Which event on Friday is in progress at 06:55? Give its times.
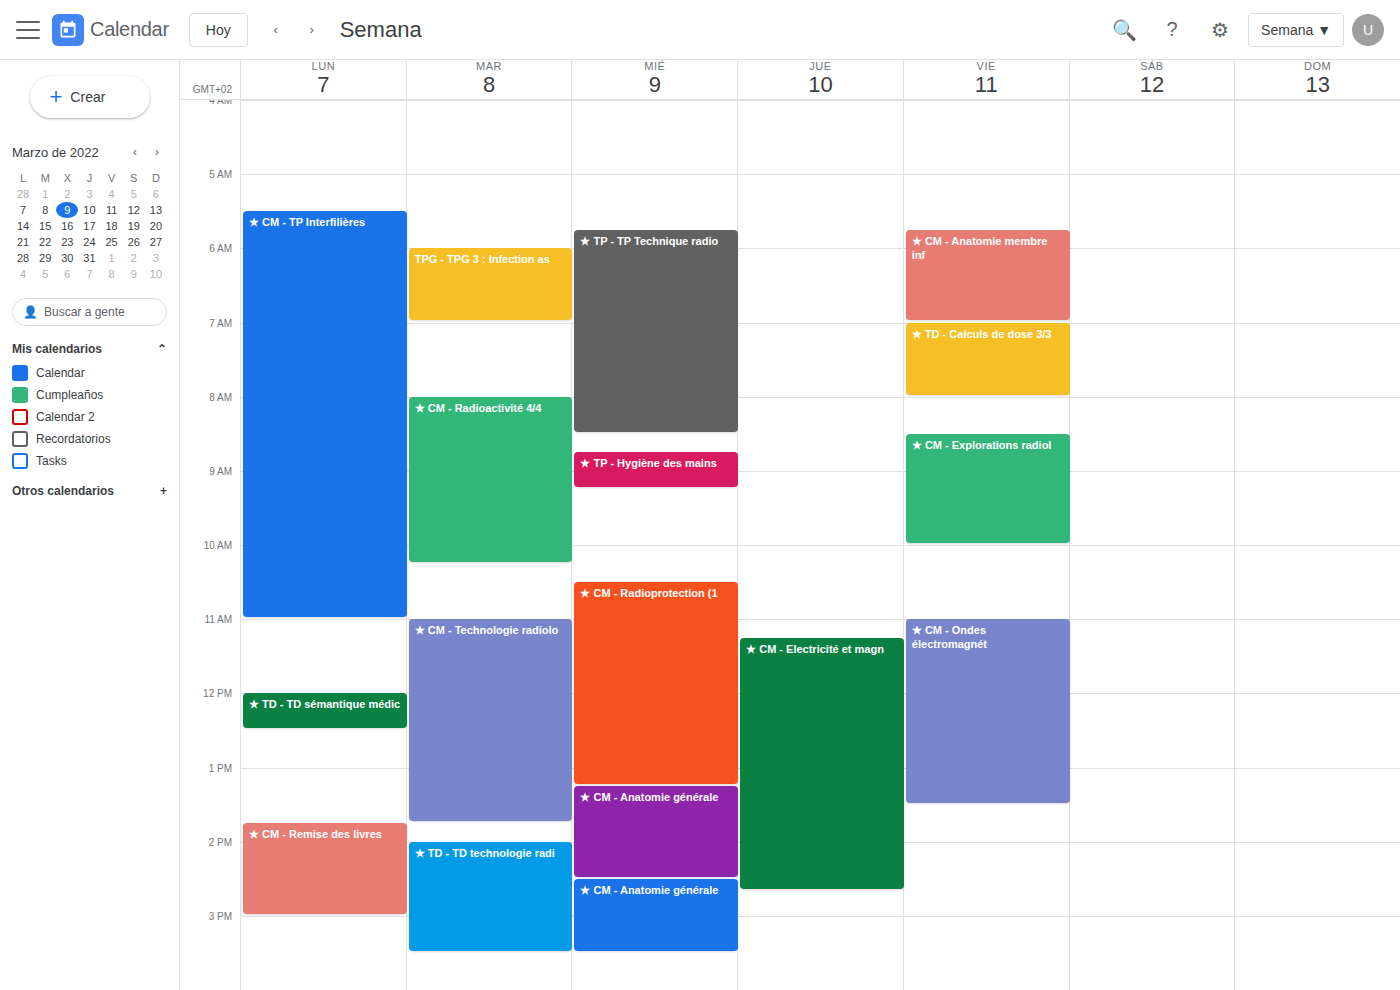
"★ CM - Anatomie membre inf", 05:45 to 07:00